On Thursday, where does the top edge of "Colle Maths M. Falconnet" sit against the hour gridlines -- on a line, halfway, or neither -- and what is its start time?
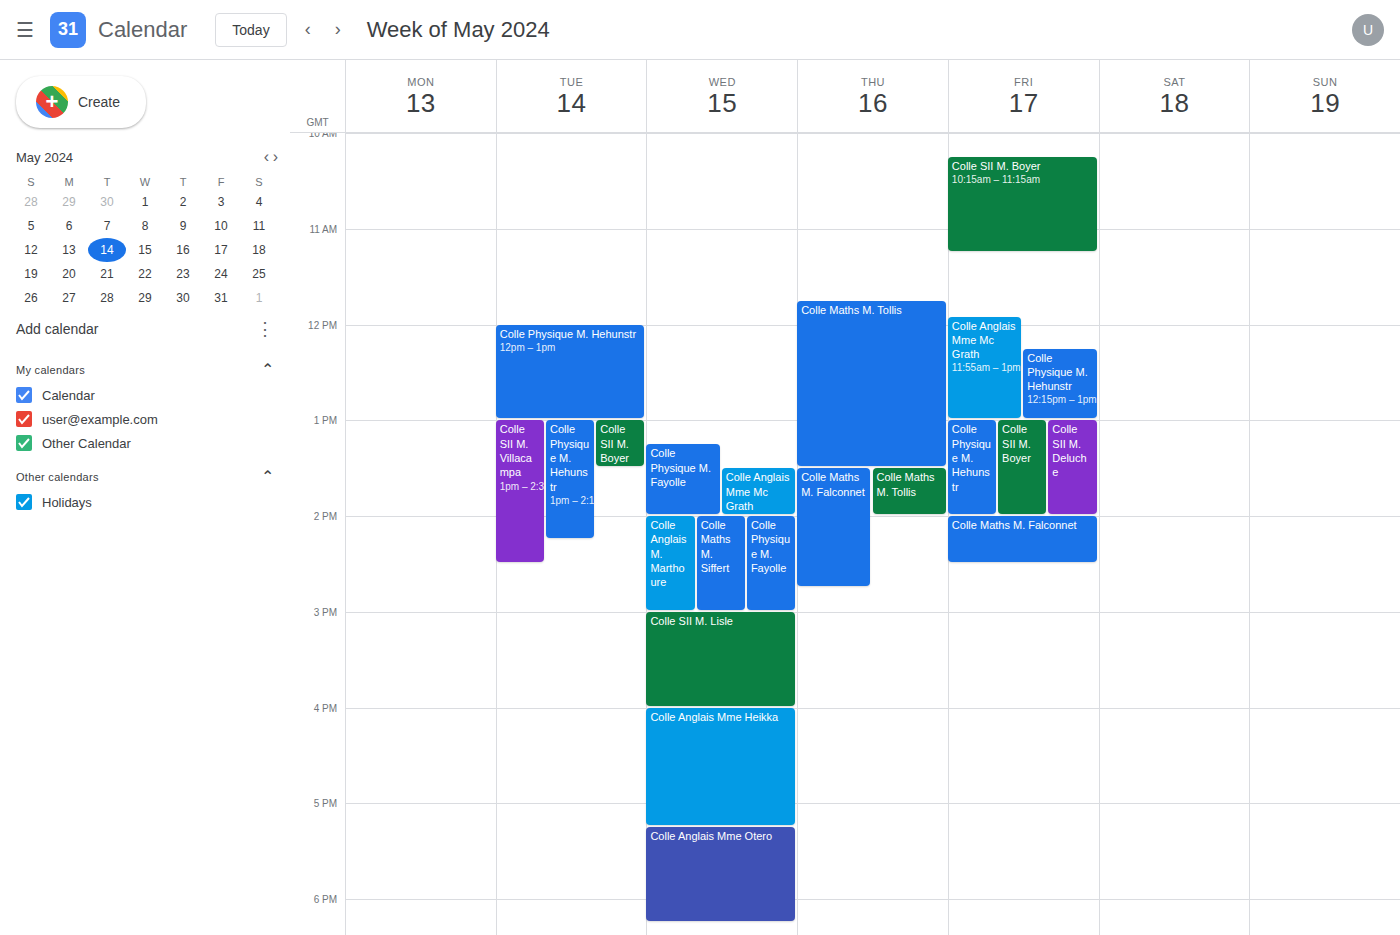
1:30 PM -- halfway between the 1 PM and 2 PM lines.